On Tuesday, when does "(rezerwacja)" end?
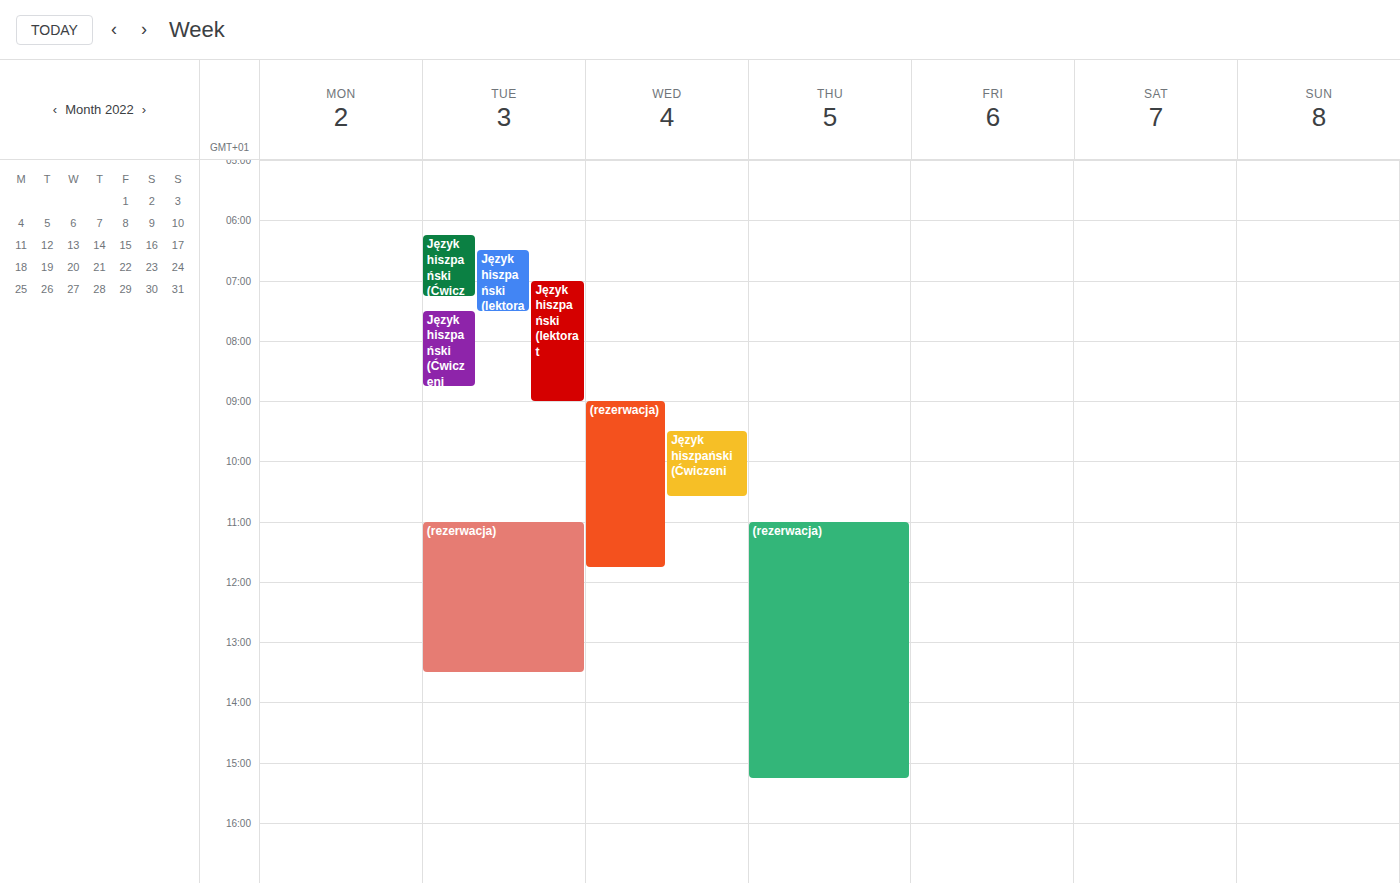
1:30 PM